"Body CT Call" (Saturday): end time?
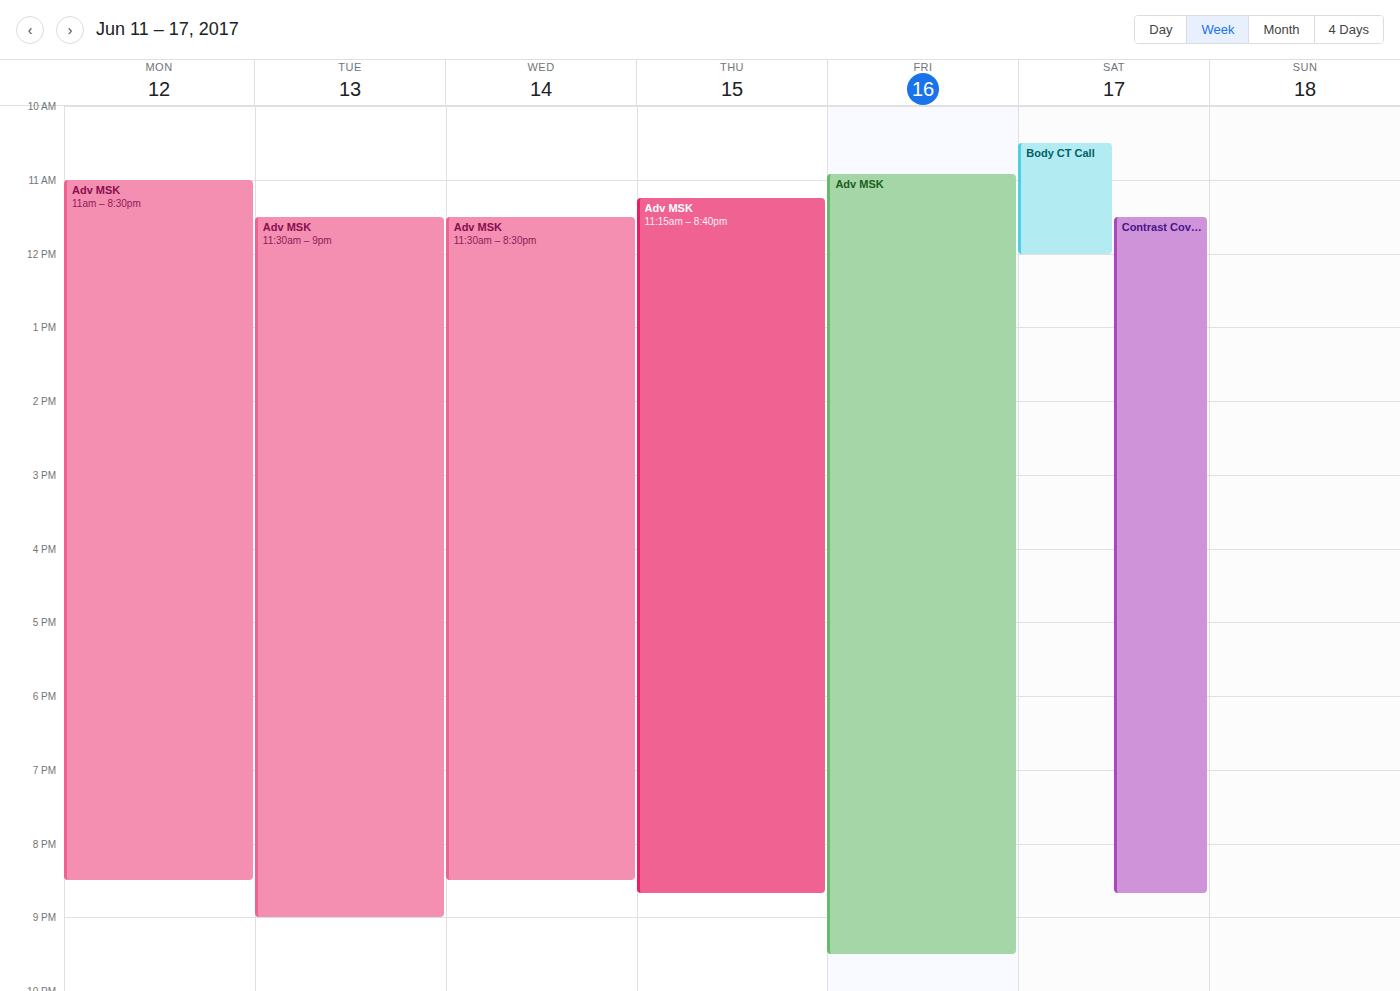
12:00